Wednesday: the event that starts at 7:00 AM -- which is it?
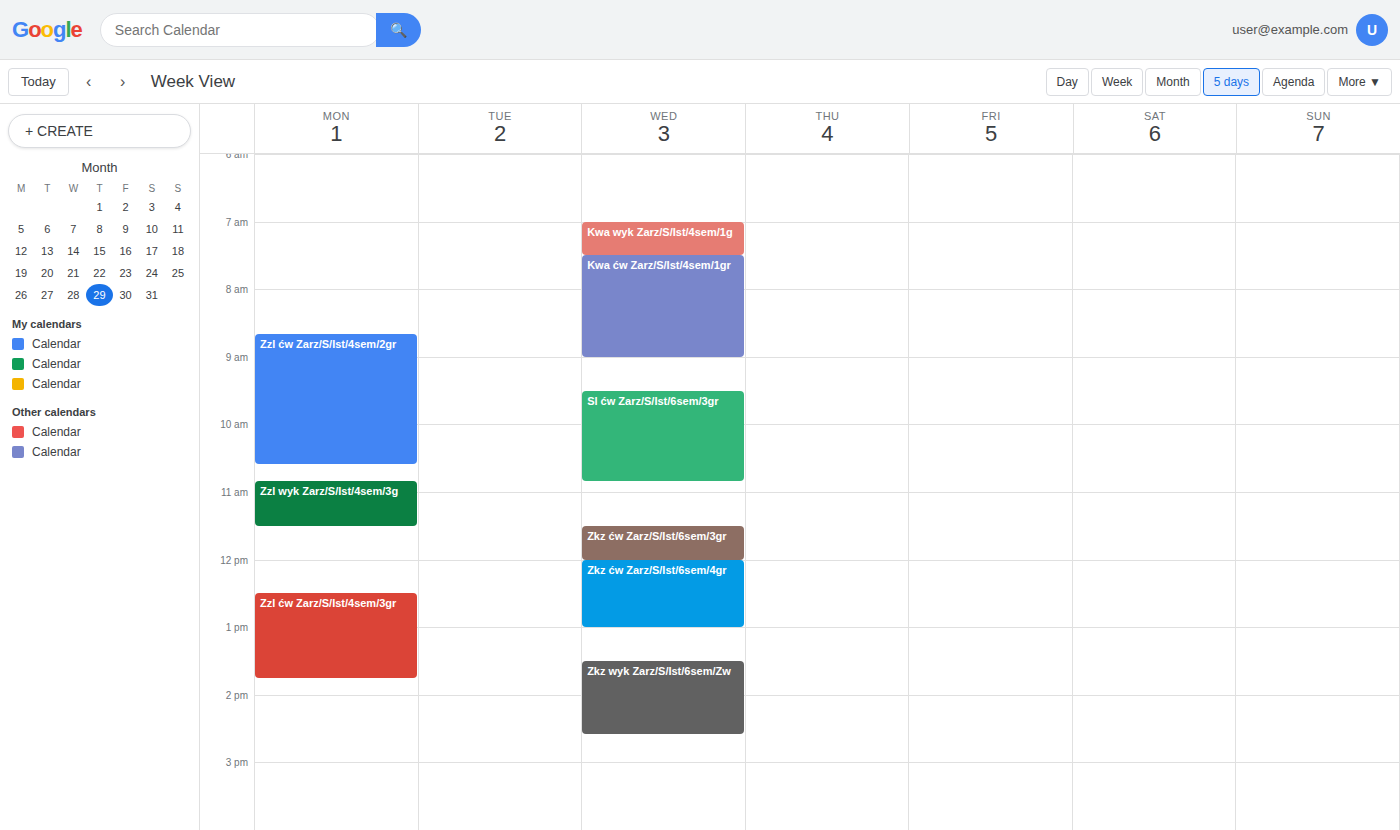
"Kwa wyk Zarz/S/Ist/4sem/1g"